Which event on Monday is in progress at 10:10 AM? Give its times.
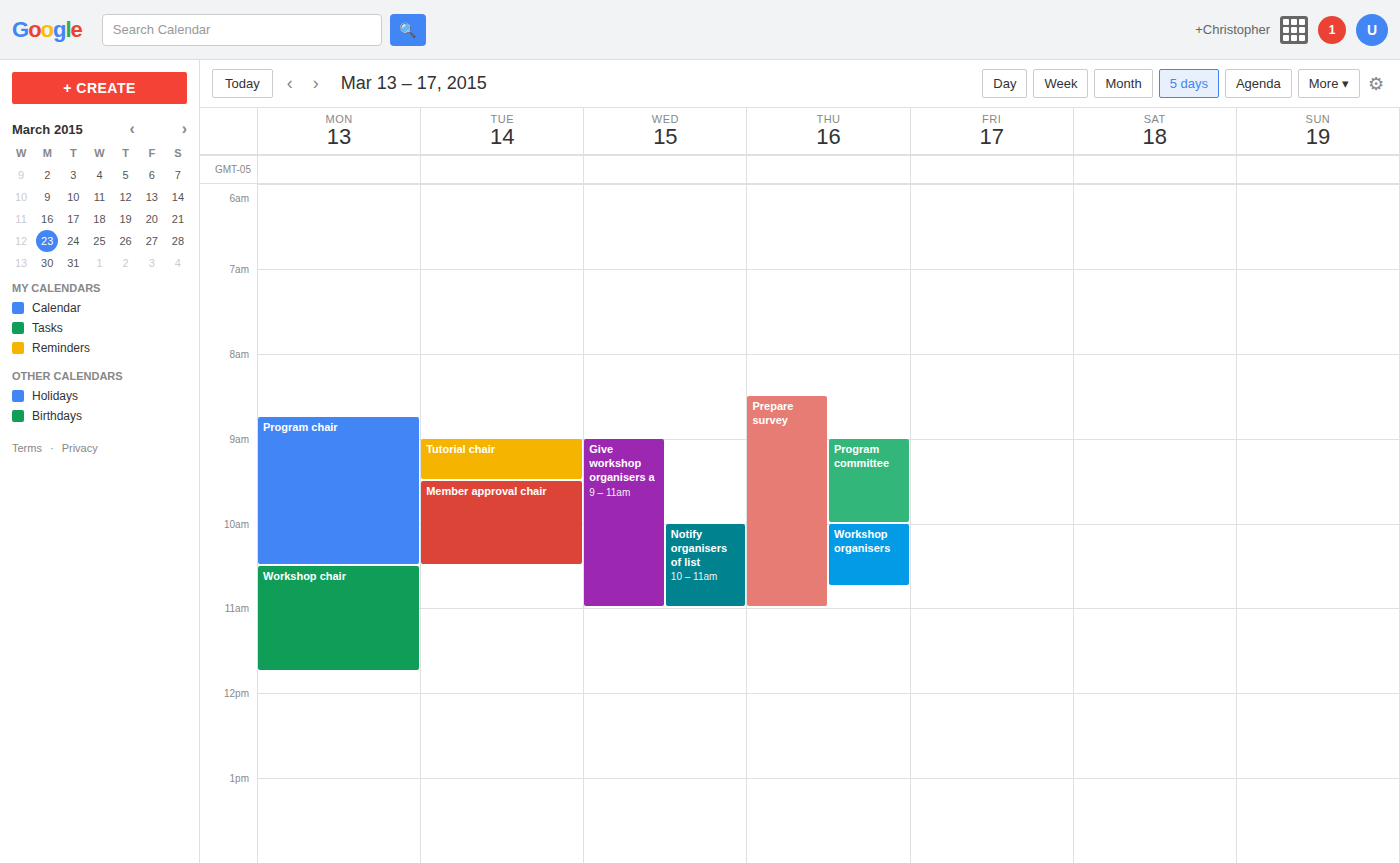
"Program chair", 8:45 AM to 10:30 AM